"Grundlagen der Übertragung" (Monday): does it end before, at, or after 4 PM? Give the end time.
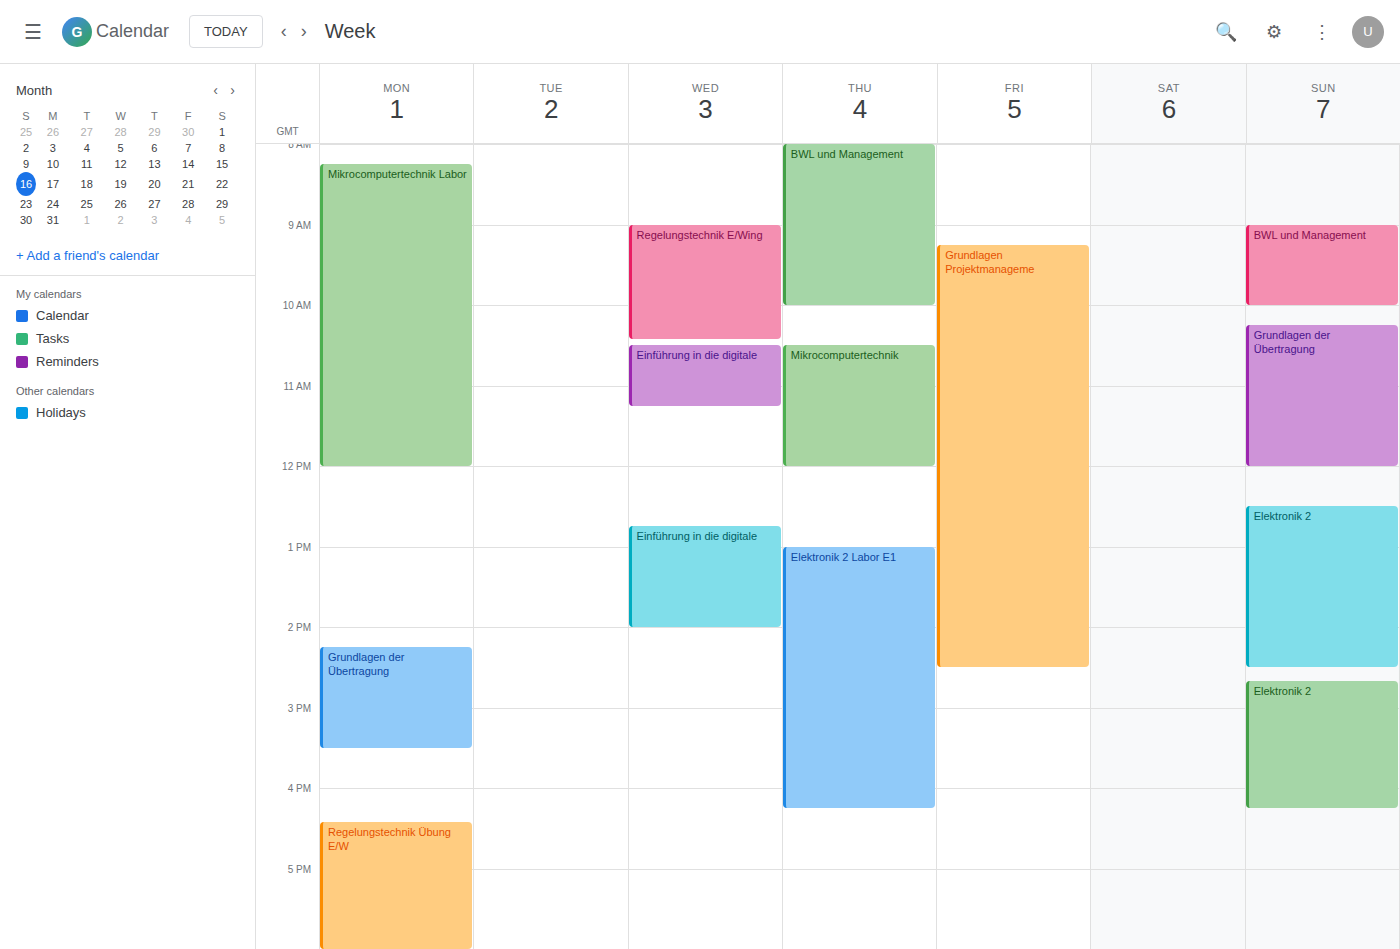
3:30 PM -- before 4 PM, 30 minutes above the 4 PM line.